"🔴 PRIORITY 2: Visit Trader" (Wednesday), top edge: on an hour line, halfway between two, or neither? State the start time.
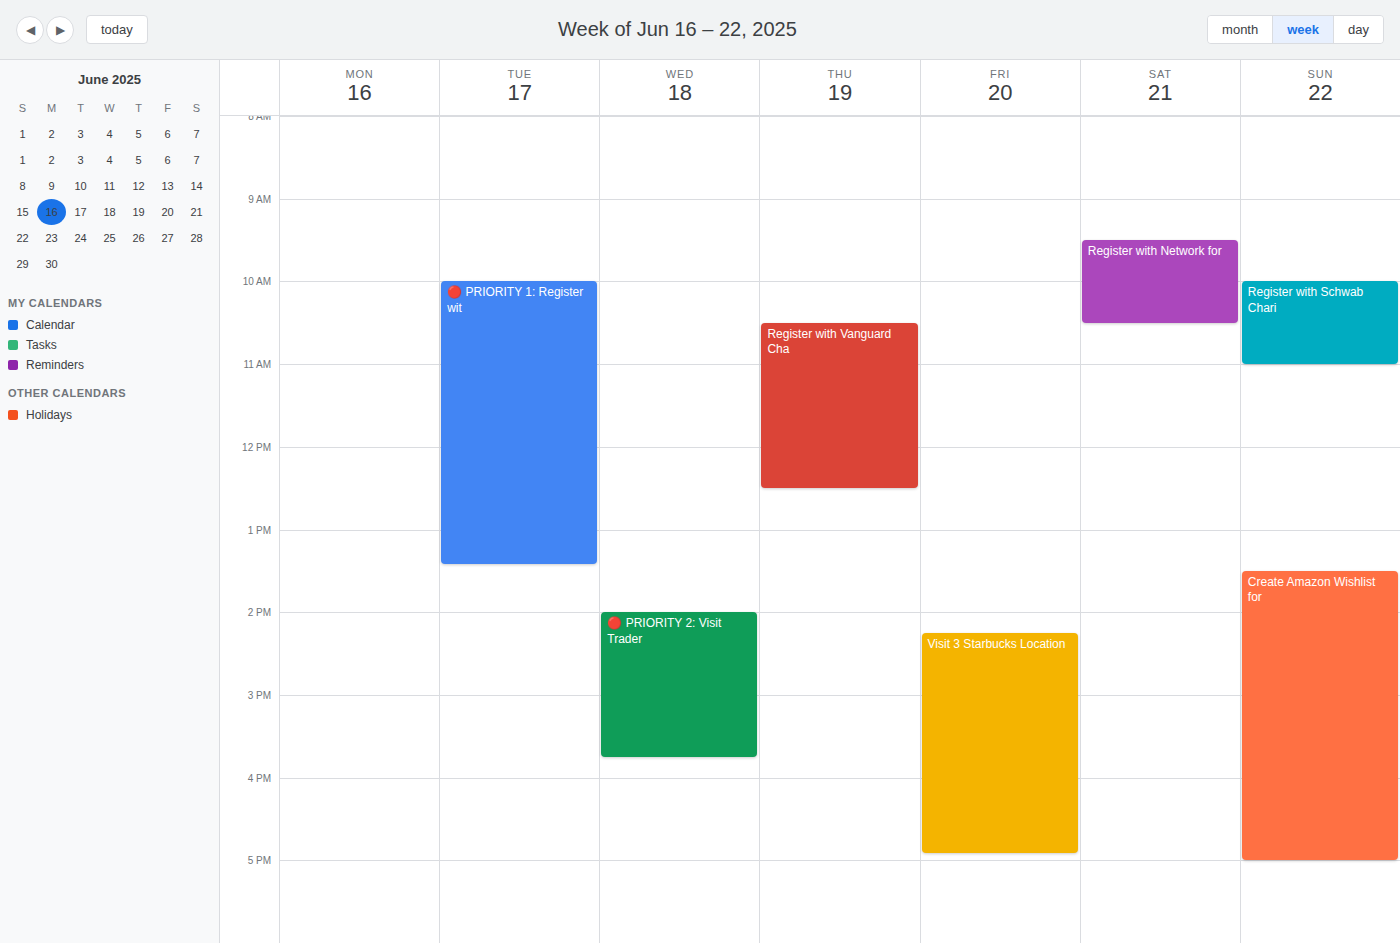
2:00 PM -- exactly on the 2 PM line.